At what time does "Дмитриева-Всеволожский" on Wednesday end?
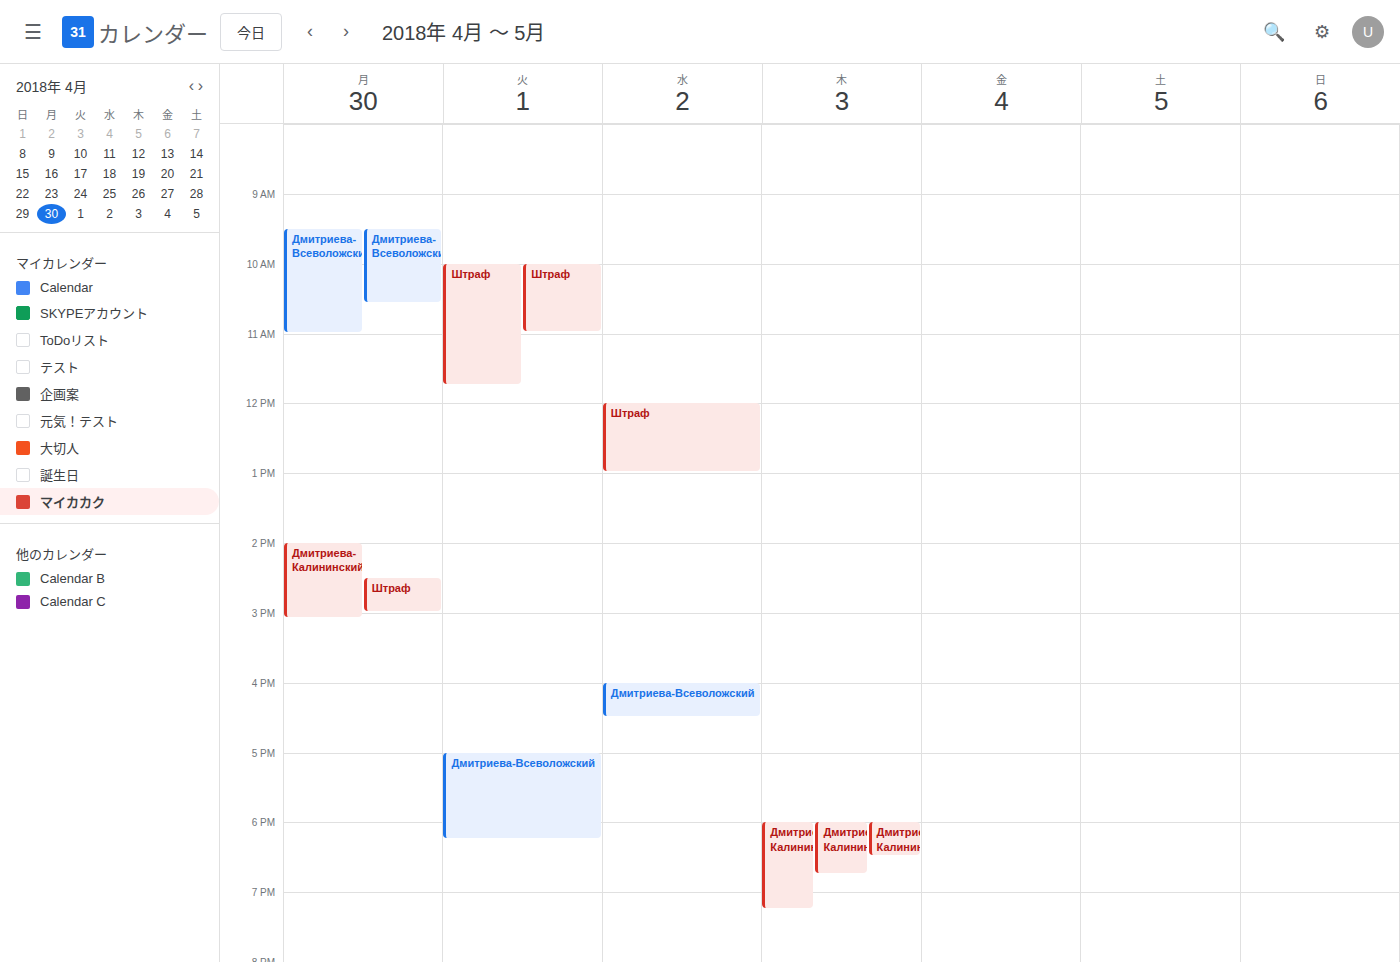
4:30 PM